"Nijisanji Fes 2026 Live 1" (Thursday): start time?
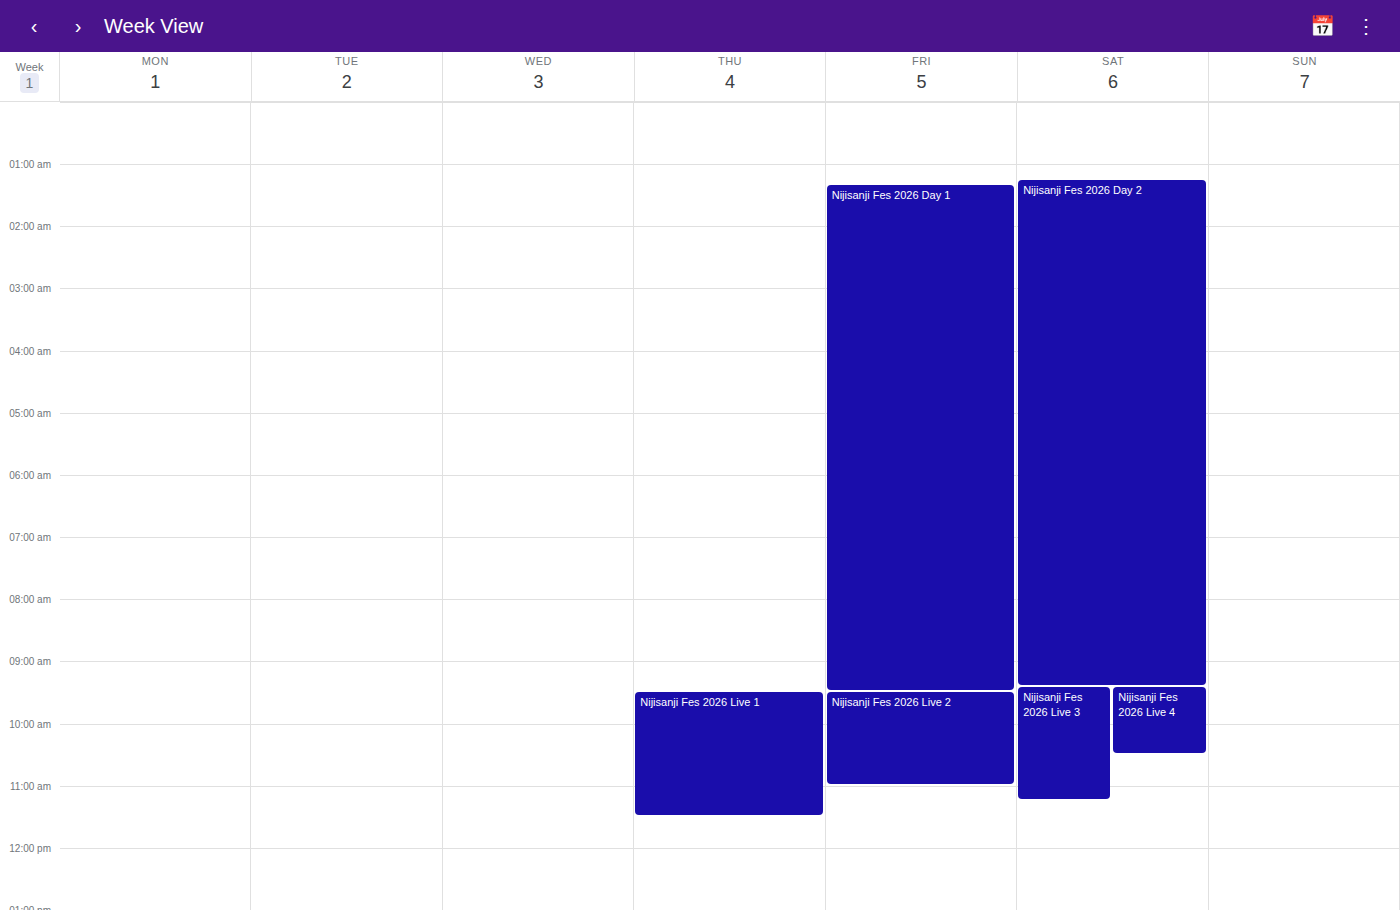
09:30